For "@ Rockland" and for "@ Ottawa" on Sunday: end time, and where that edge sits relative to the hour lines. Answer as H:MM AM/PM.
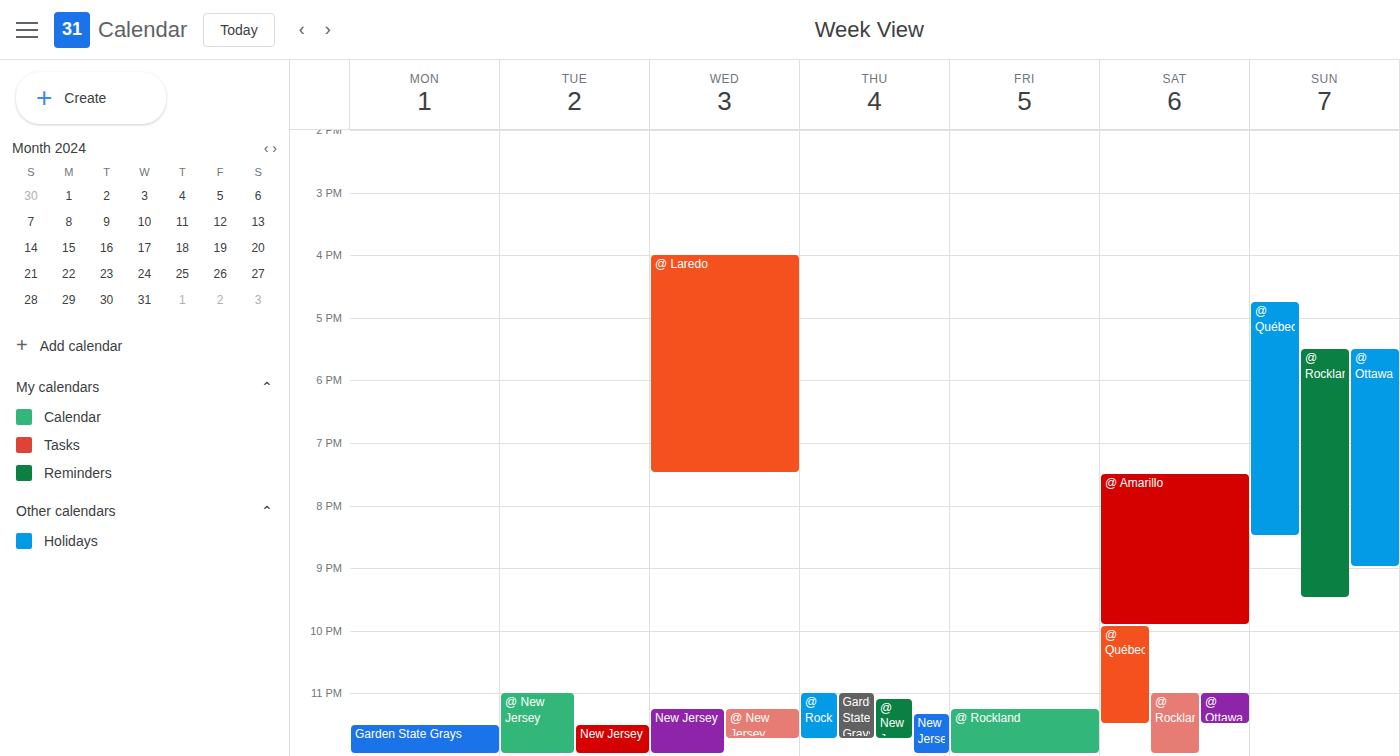
"@ Rockland": 9:30 PM, halfway between the 9 PM and 10 PM lines. "@ Ottawa": 9:00 PM, exactly on the 9 PM line.